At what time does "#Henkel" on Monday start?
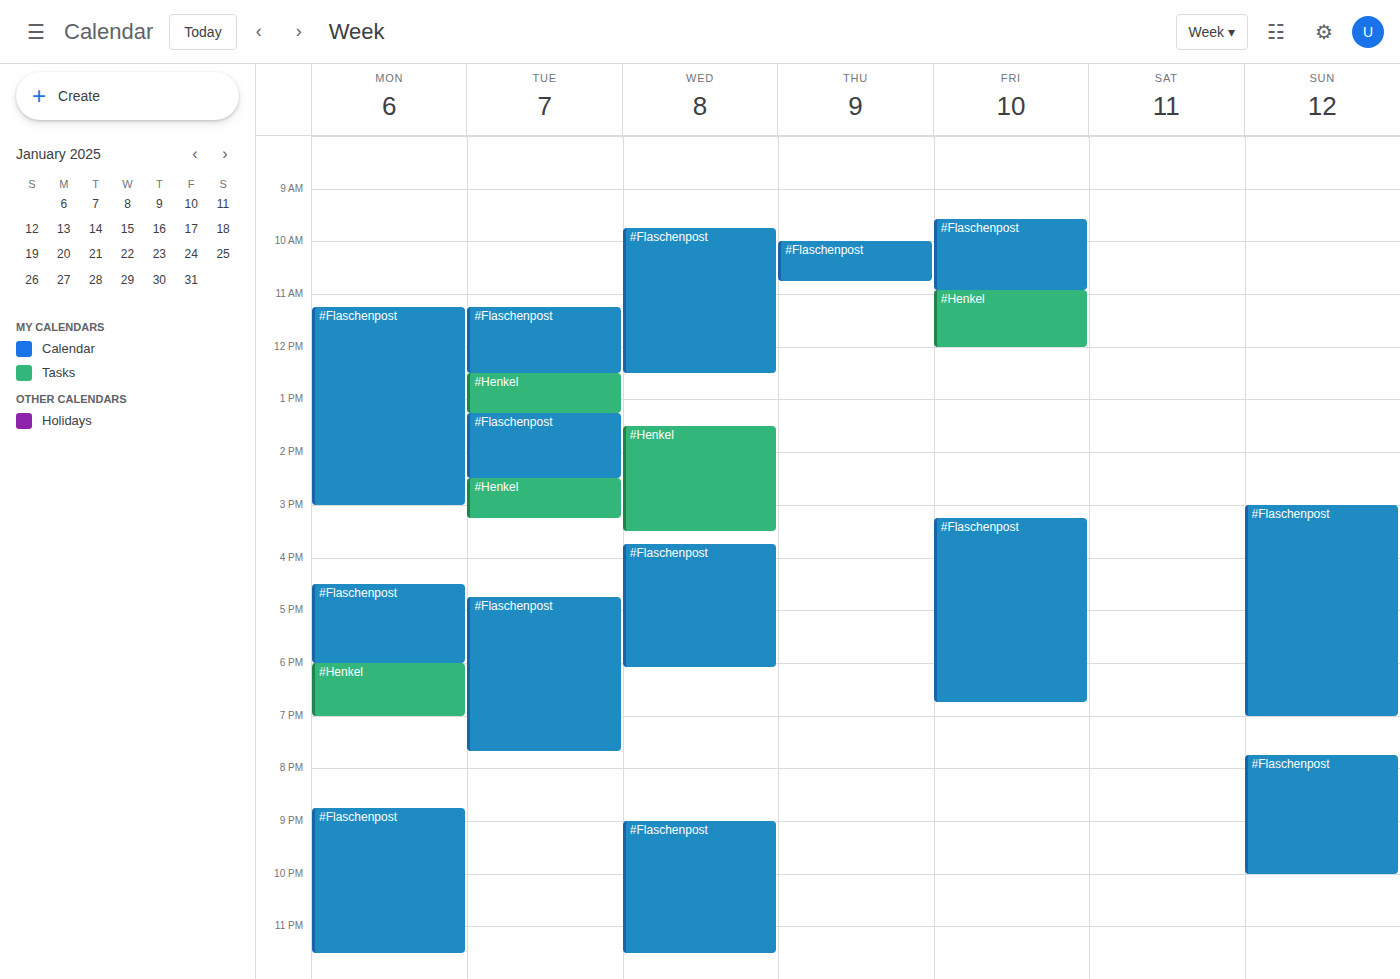
18:00